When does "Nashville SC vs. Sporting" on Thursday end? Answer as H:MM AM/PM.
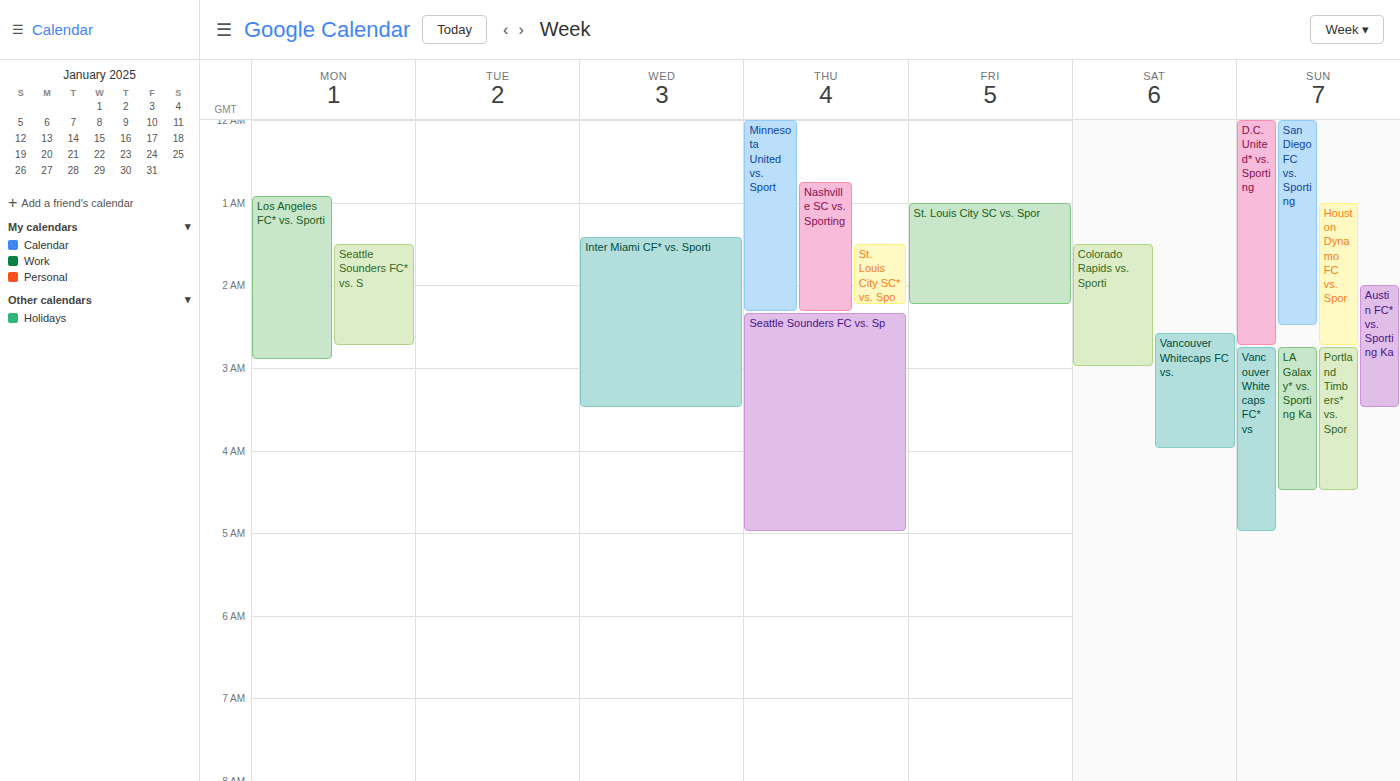
2:20 AM